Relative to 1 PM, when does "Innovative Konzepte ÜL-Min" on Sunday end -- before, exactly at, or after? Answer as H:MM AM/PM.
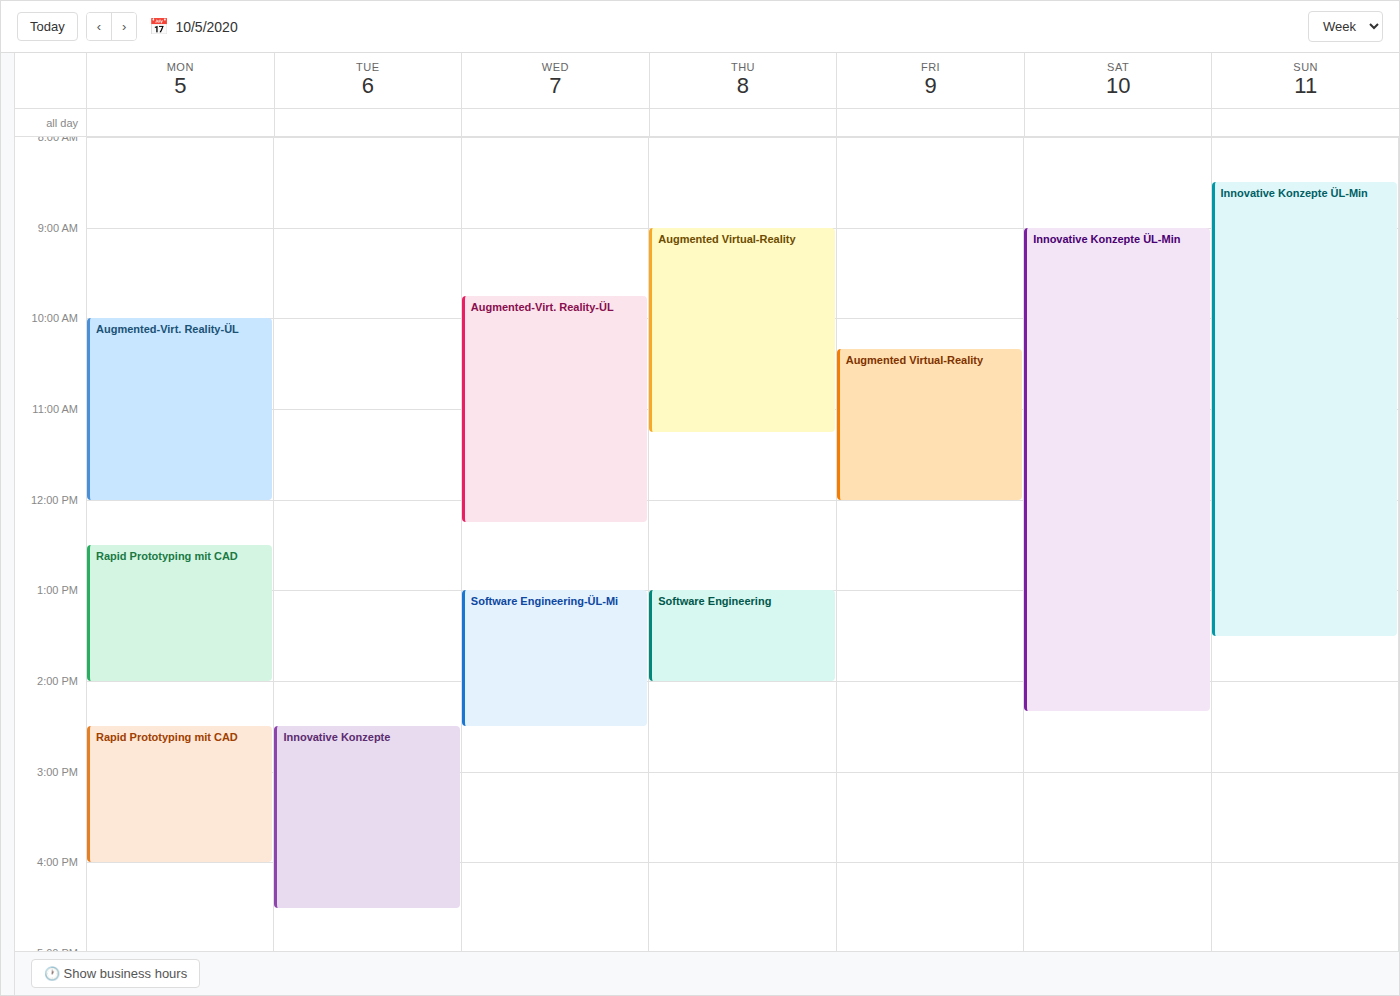
1:30 PM -- after 1 PM, 30 minutes below the 1 PM line.